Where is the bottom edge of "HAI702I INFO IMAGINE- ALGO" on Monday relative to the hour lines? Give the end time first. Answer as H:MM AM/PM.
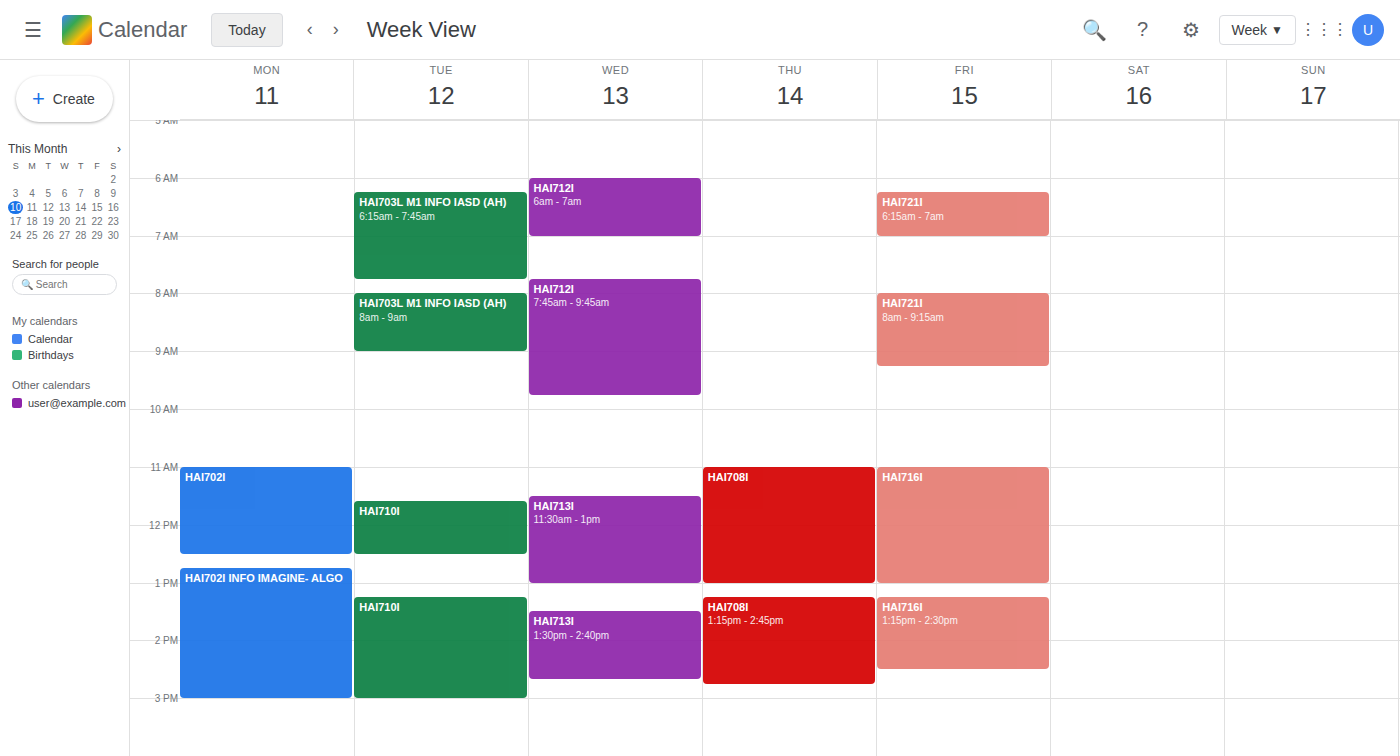
3:00 PM -- exactly on the 3 PM line.